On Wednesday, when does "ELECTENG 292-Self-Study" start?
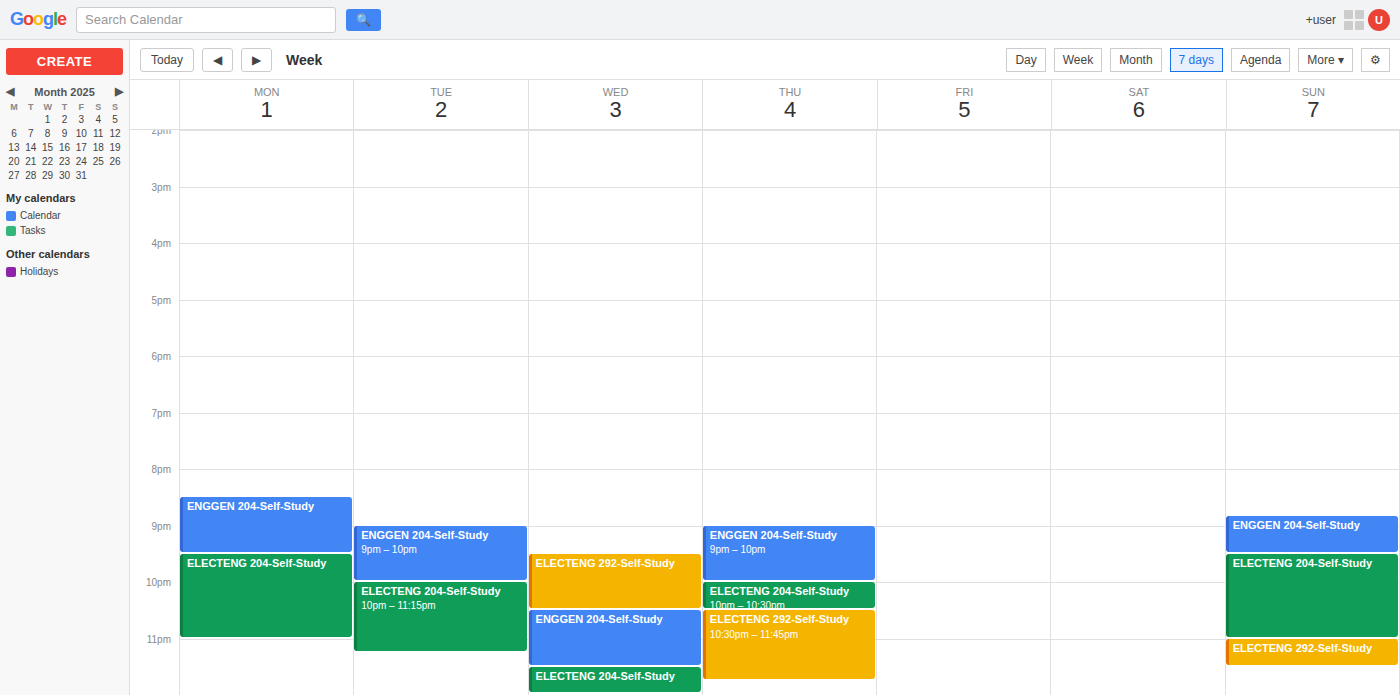
9:30 PM